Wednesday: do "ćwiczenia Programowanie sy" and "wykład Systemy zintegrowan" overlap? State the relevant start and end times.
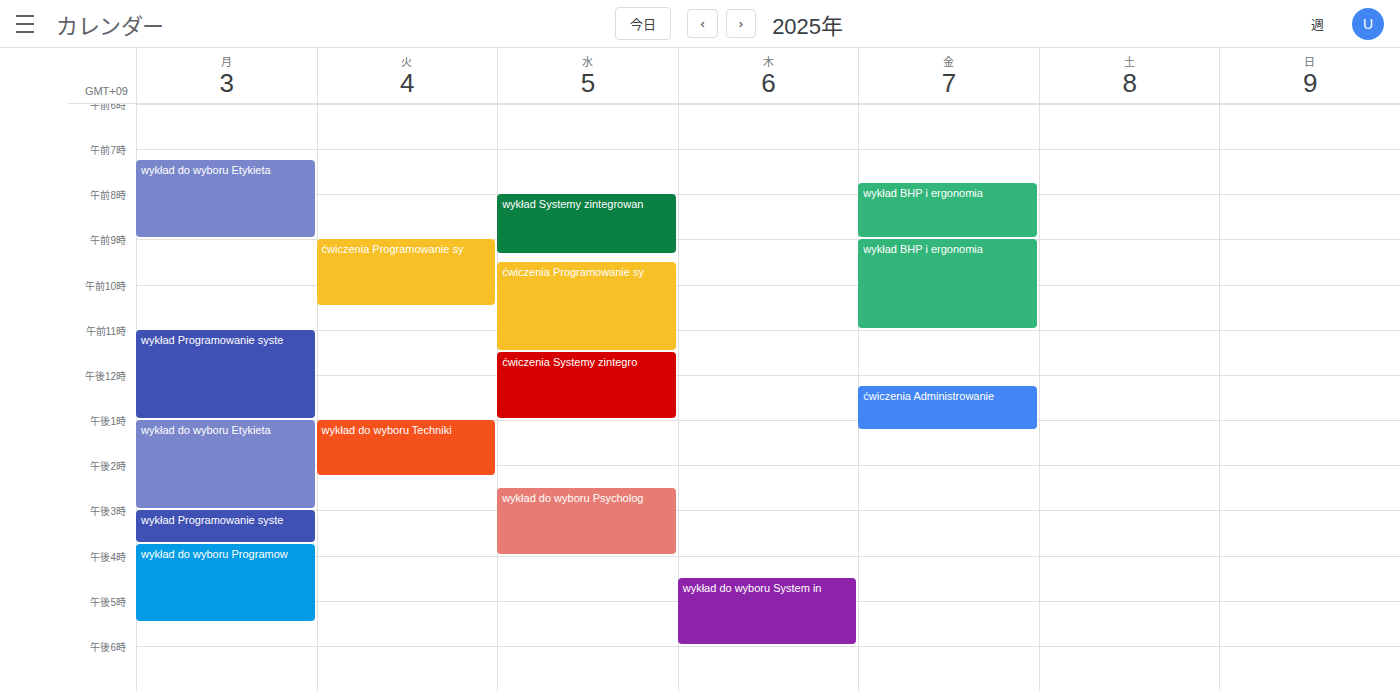
"wykład Systemy zintegrowan" ends at 9:20 AM and "ćwiczenia Programowanie sy" starts at 9:30 AM -- no overlap.